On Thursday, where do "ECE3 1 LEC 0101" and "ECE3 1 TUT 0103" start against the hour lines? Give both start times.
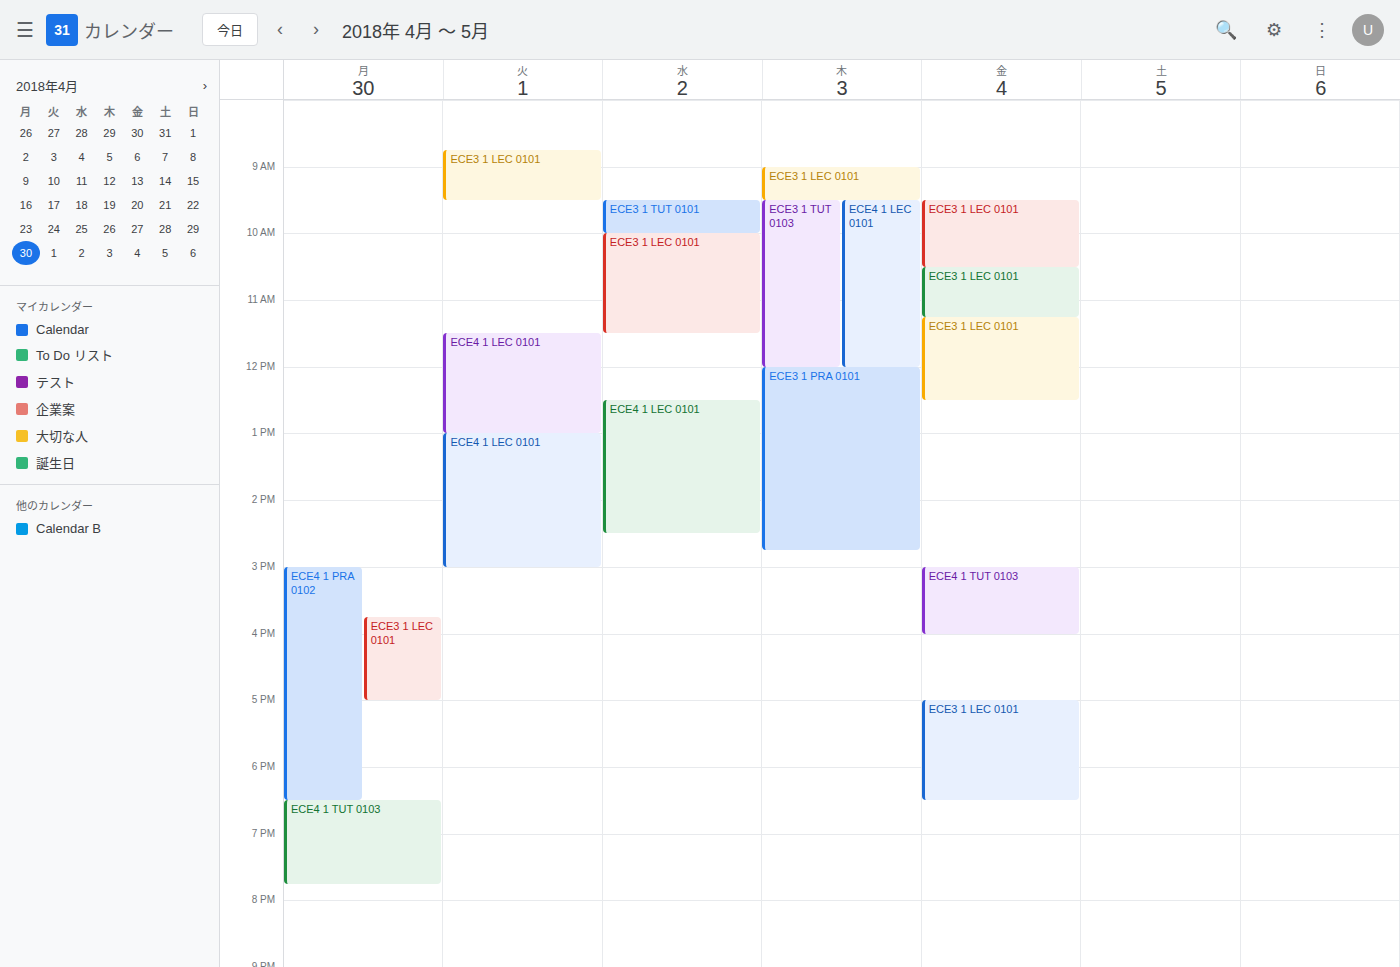
"ECE3 1 LEC 0101": 09:00, exactly on the 09:00 line. "ECE3 1 TUT 0103": 09:30, halfway between the 09:00 and 10:00 lines.